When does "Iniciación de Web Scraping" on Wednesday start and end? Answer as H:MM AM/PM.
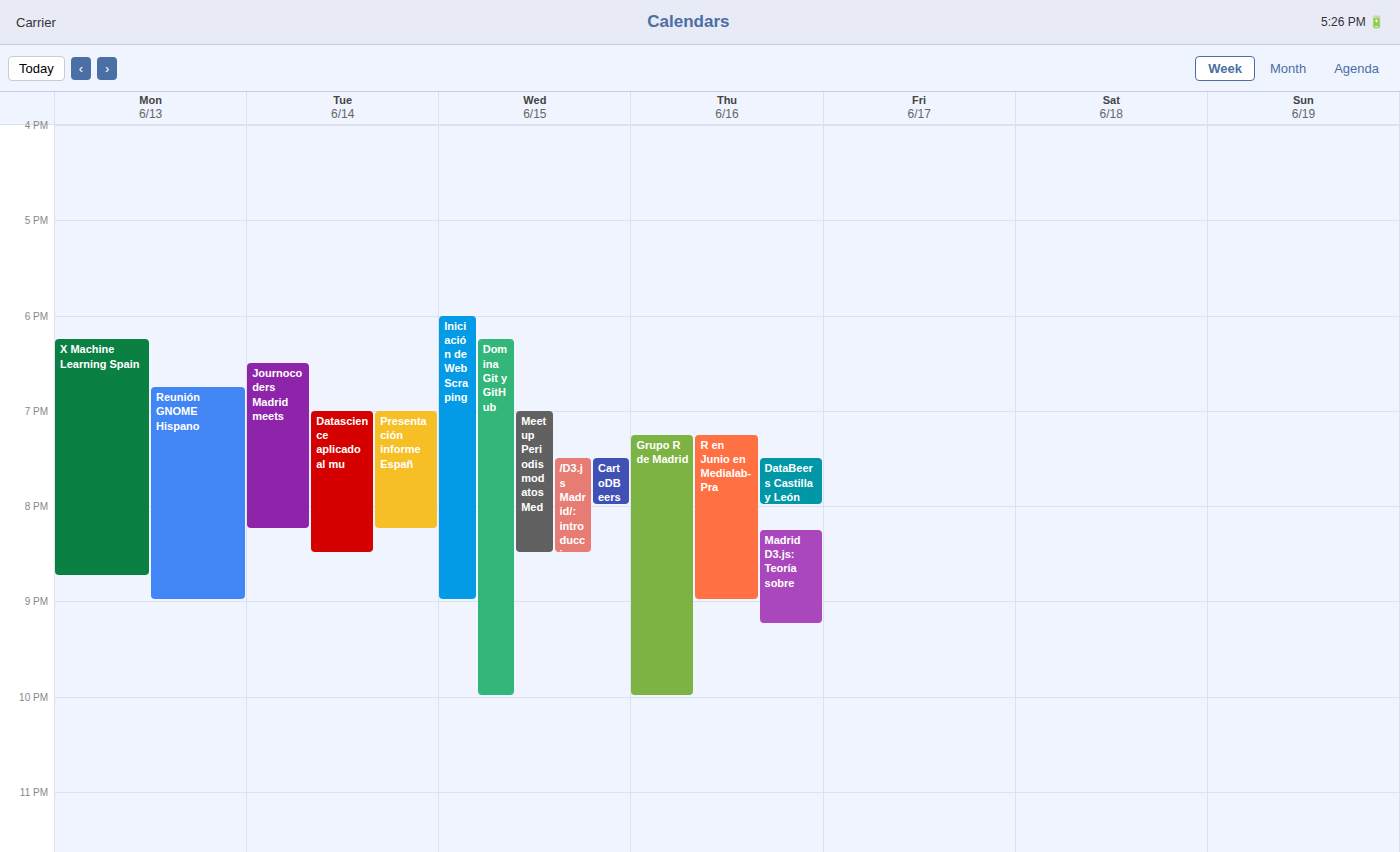
6:00 PM to 9:00 PM